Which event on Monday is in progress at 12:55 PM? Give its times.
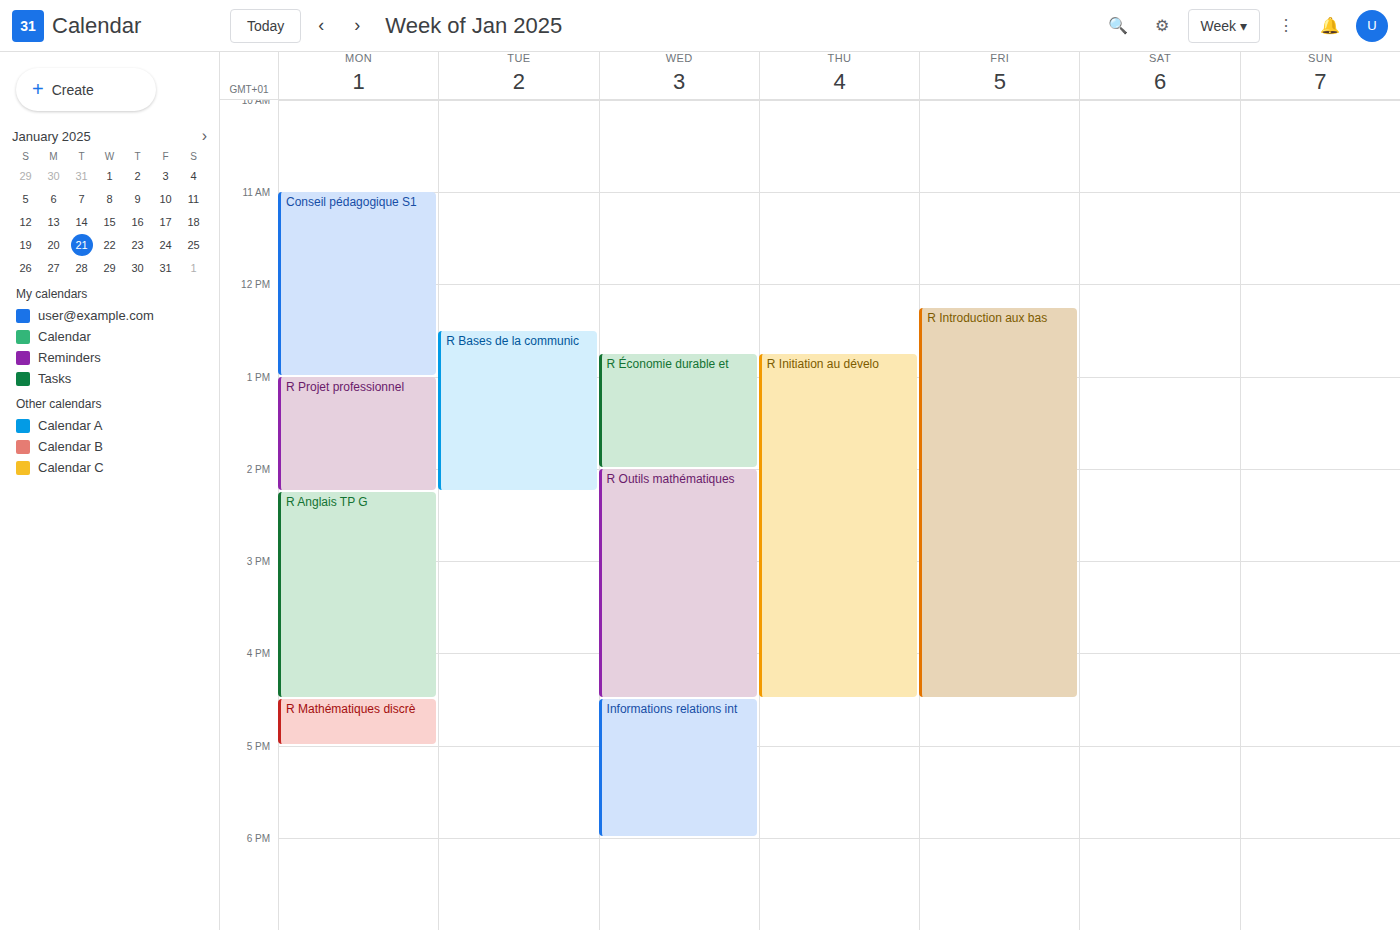
"Conseil pédagogique S1", 11:00 AM to 1:00 PM